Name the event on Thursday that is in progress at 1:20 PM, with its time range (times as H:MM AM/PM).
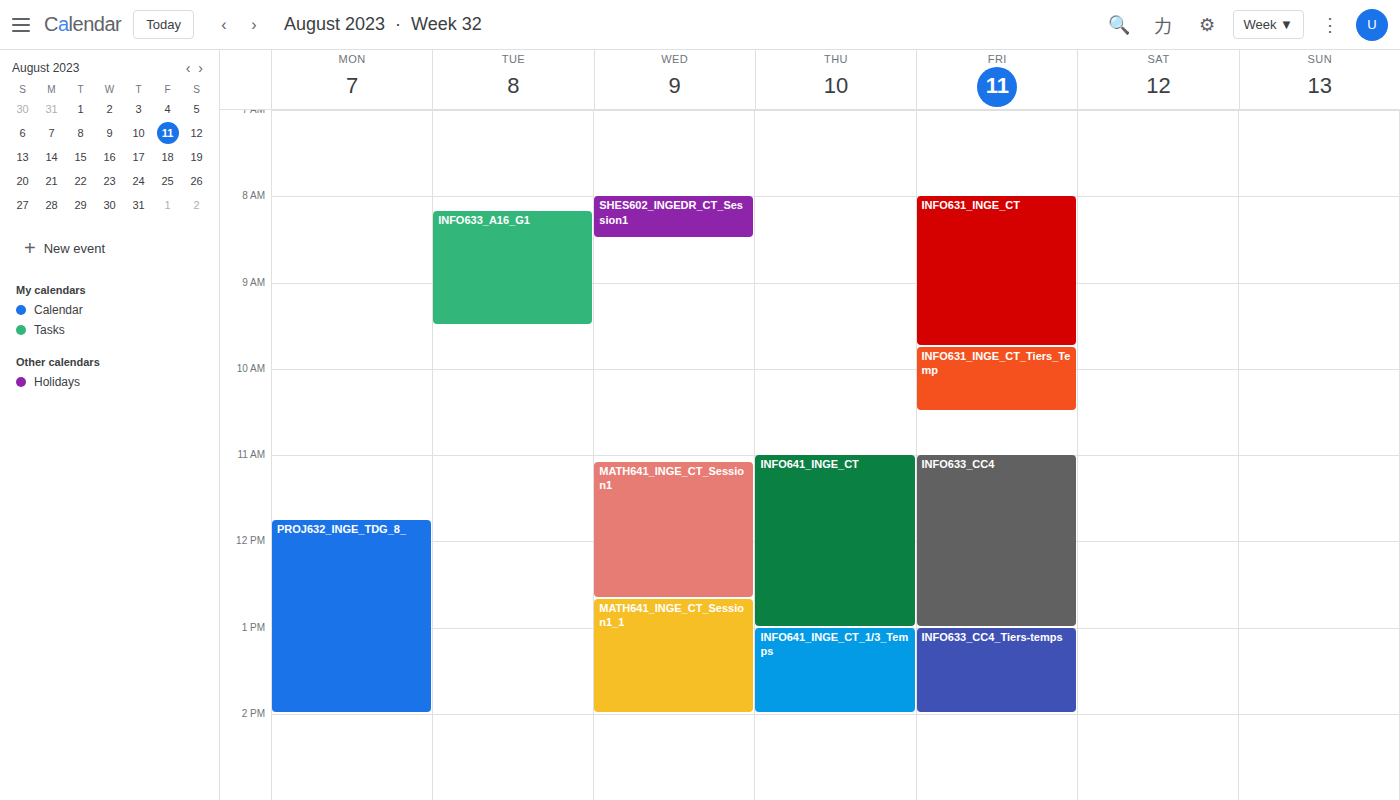
"INFO641_INGE_CT_1/3_Temps", 1:00 PM to 2:00 PM